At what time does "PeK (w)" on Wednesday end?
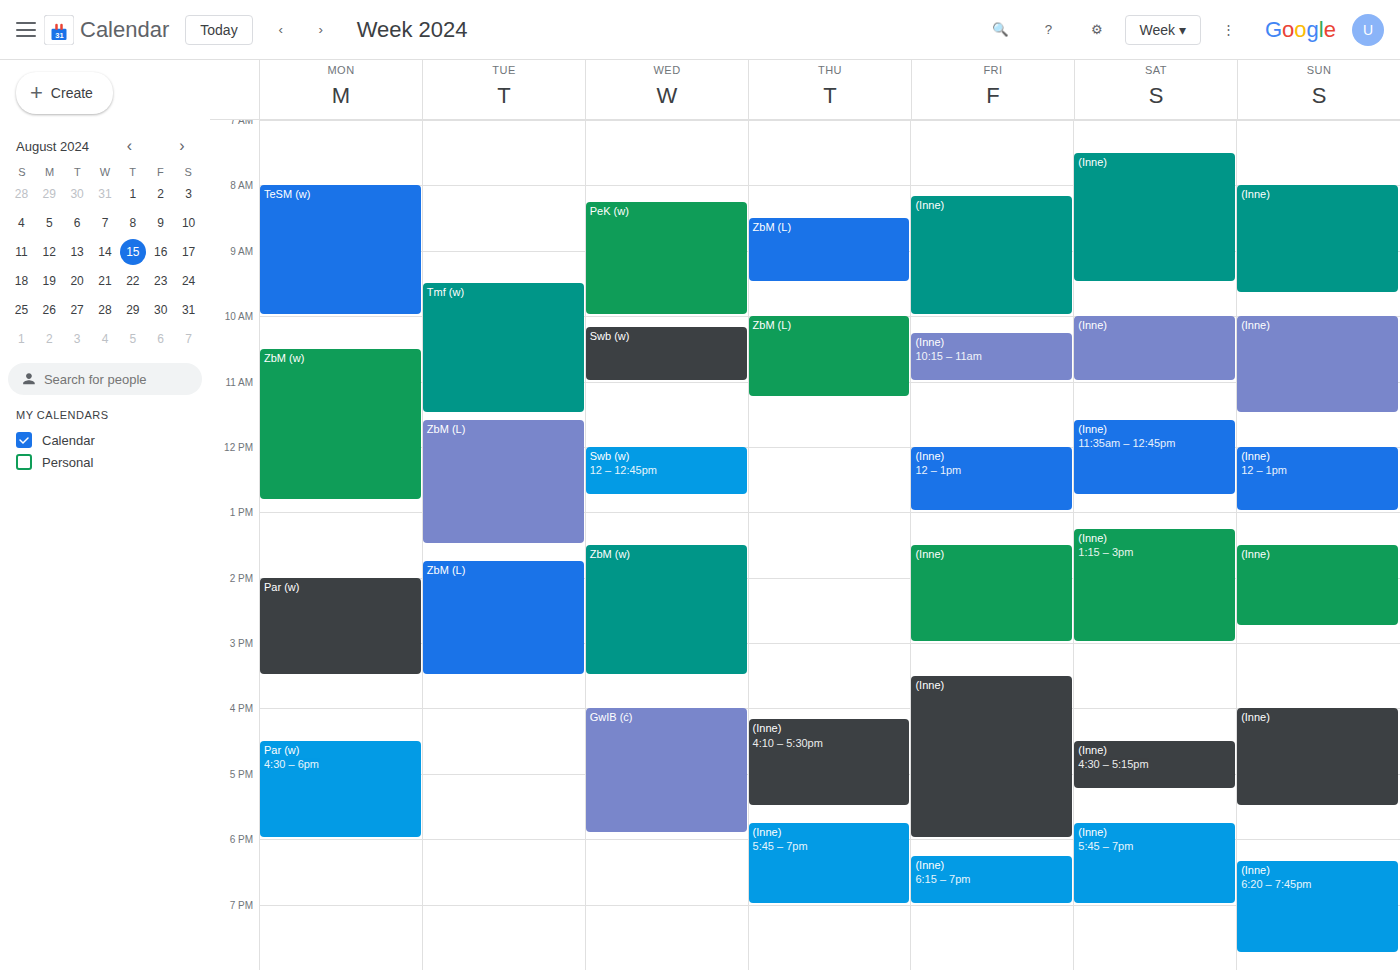
10:00